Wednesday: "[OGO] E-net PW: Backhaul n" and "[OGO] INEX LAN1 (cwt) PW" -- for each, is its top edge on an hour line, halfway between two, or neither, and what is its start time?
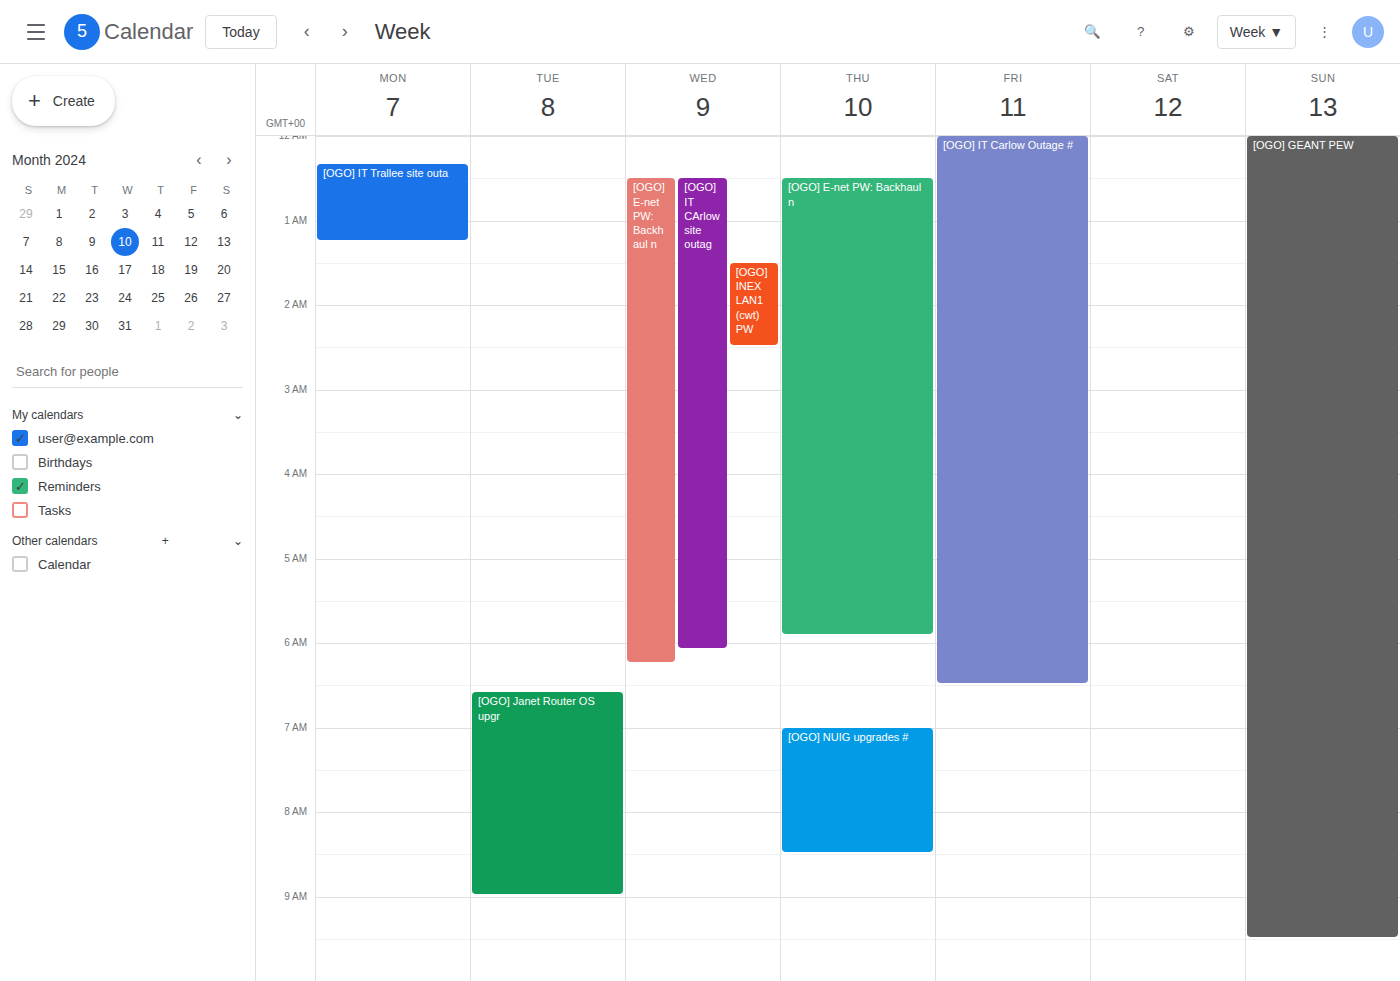
"[OGO] E-net PW: Backhaul n": 12:30 AM, halfway between the 12 AM and 1 AM lines. "[OGO] INEX LAN1 (cwt) PW": 1:30 AM, halfway between the 1 AM and 2 AM lines.